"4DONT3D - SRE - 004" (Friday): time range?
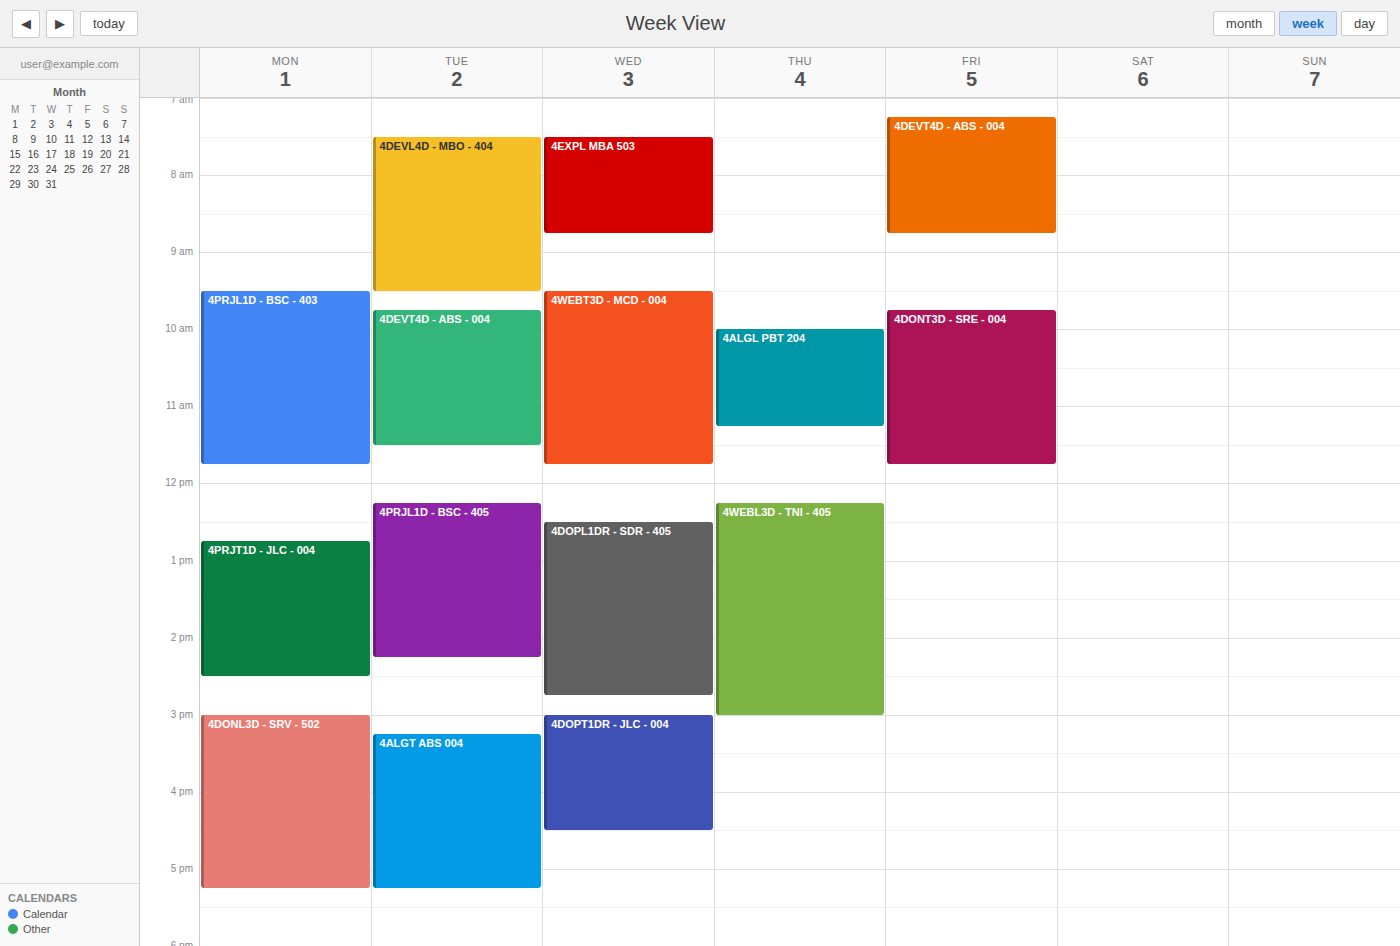
9:45 AM to 11:45 AM